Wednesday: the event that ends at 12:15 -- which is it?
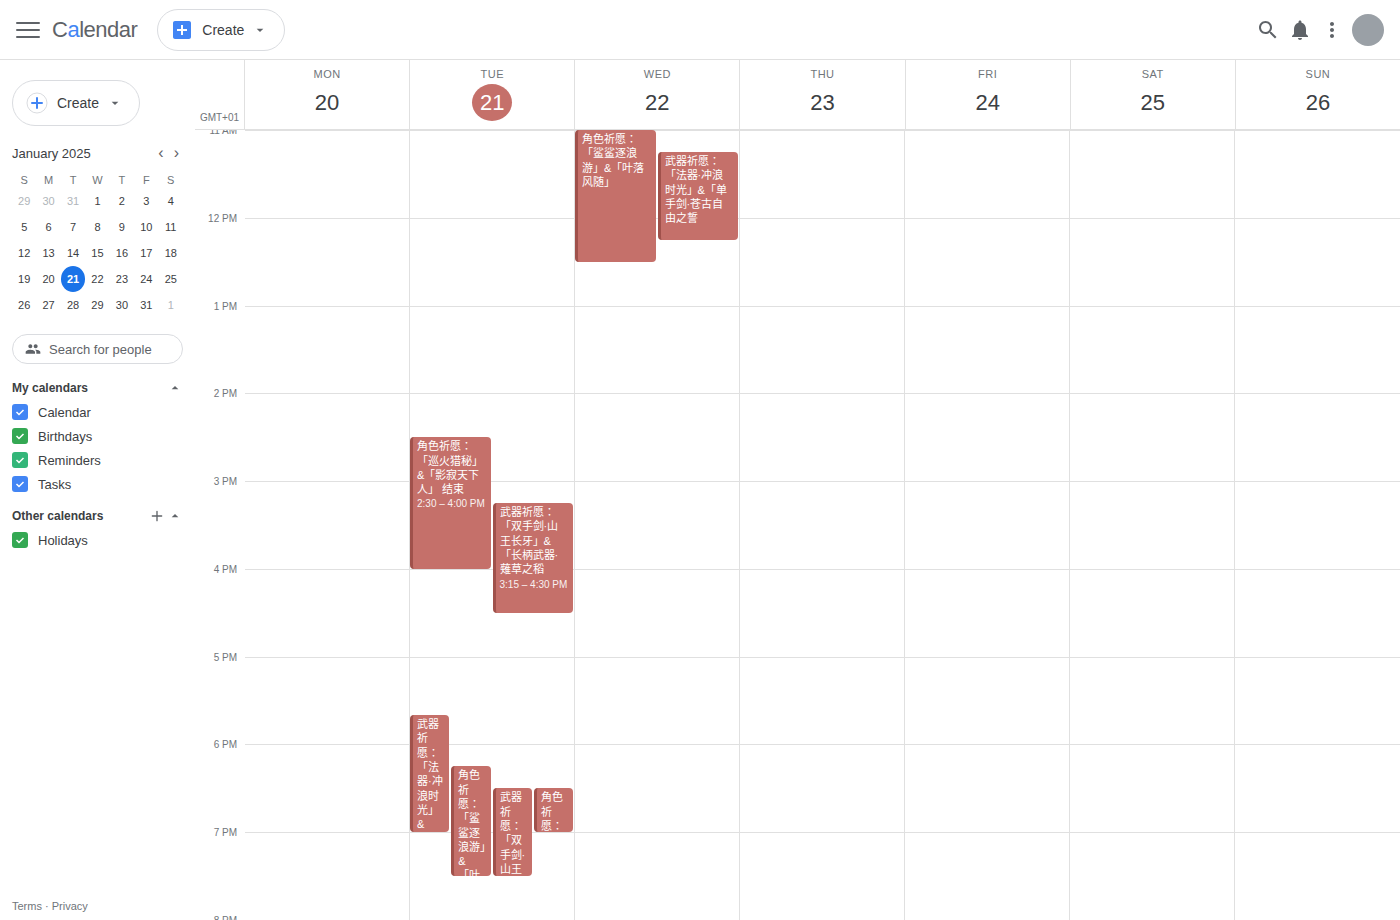
"武器祈愿：「法器·冲浪时光」&「单手剑·苍古自由之誓"